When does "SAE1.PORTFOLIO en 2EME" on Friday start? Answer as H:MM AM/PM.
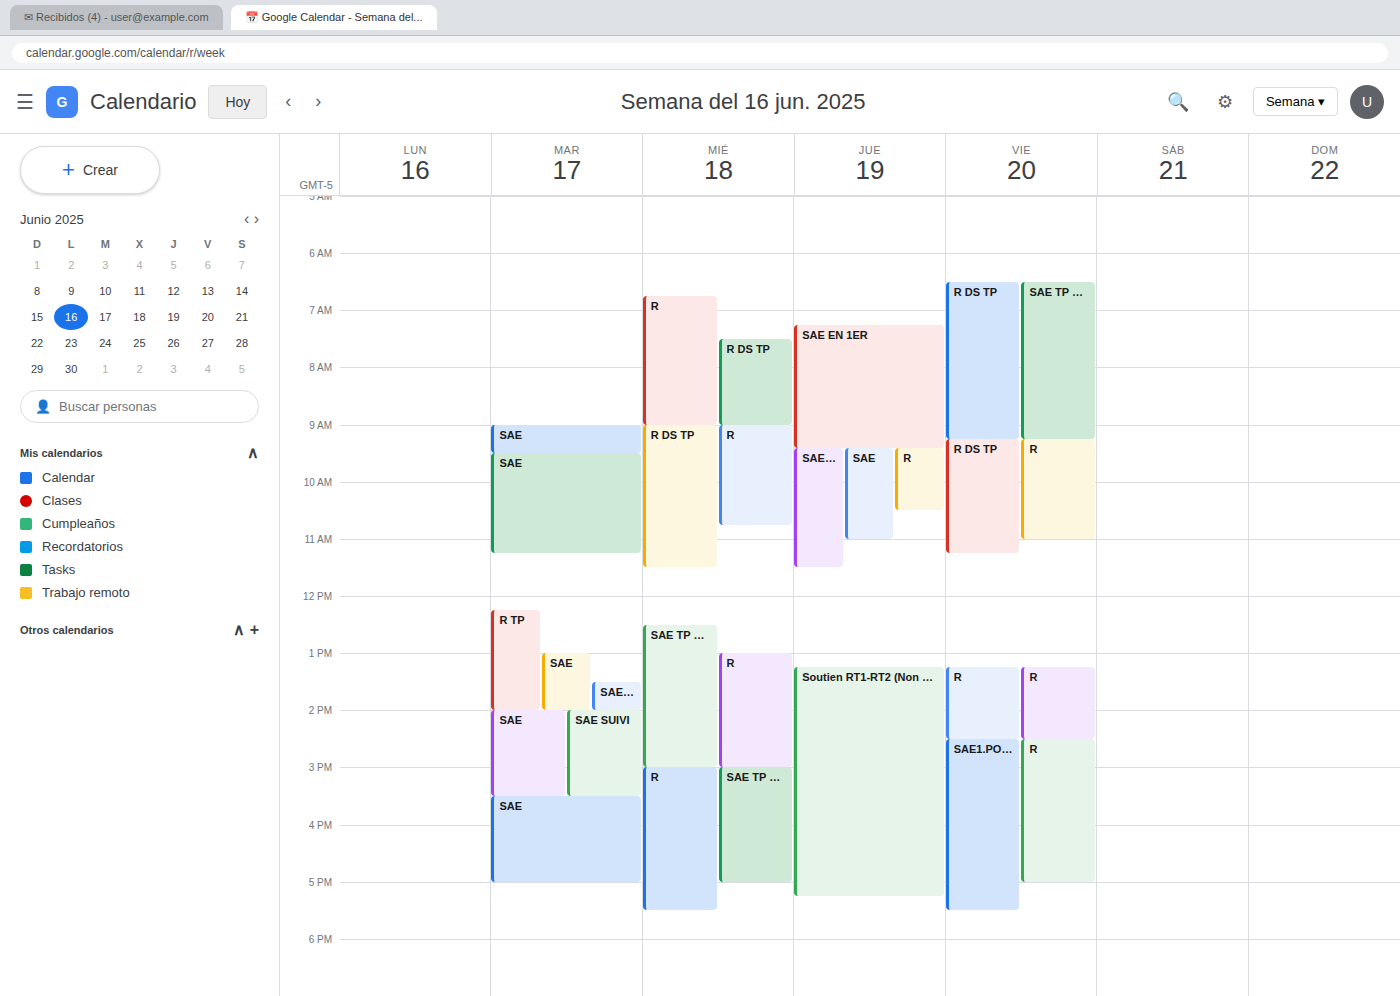
2:30 PM